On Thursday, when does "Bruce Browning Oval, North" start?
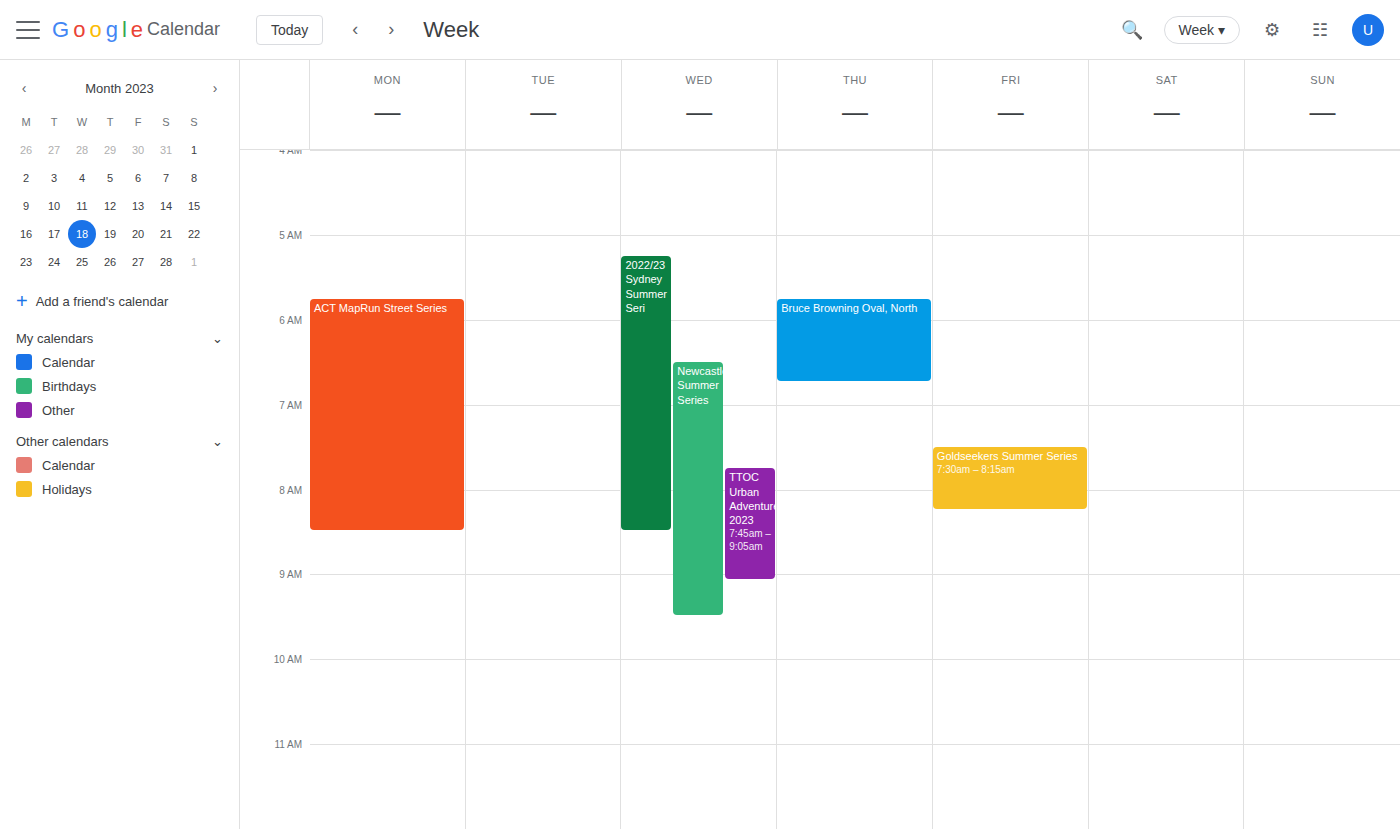
5:45 AM